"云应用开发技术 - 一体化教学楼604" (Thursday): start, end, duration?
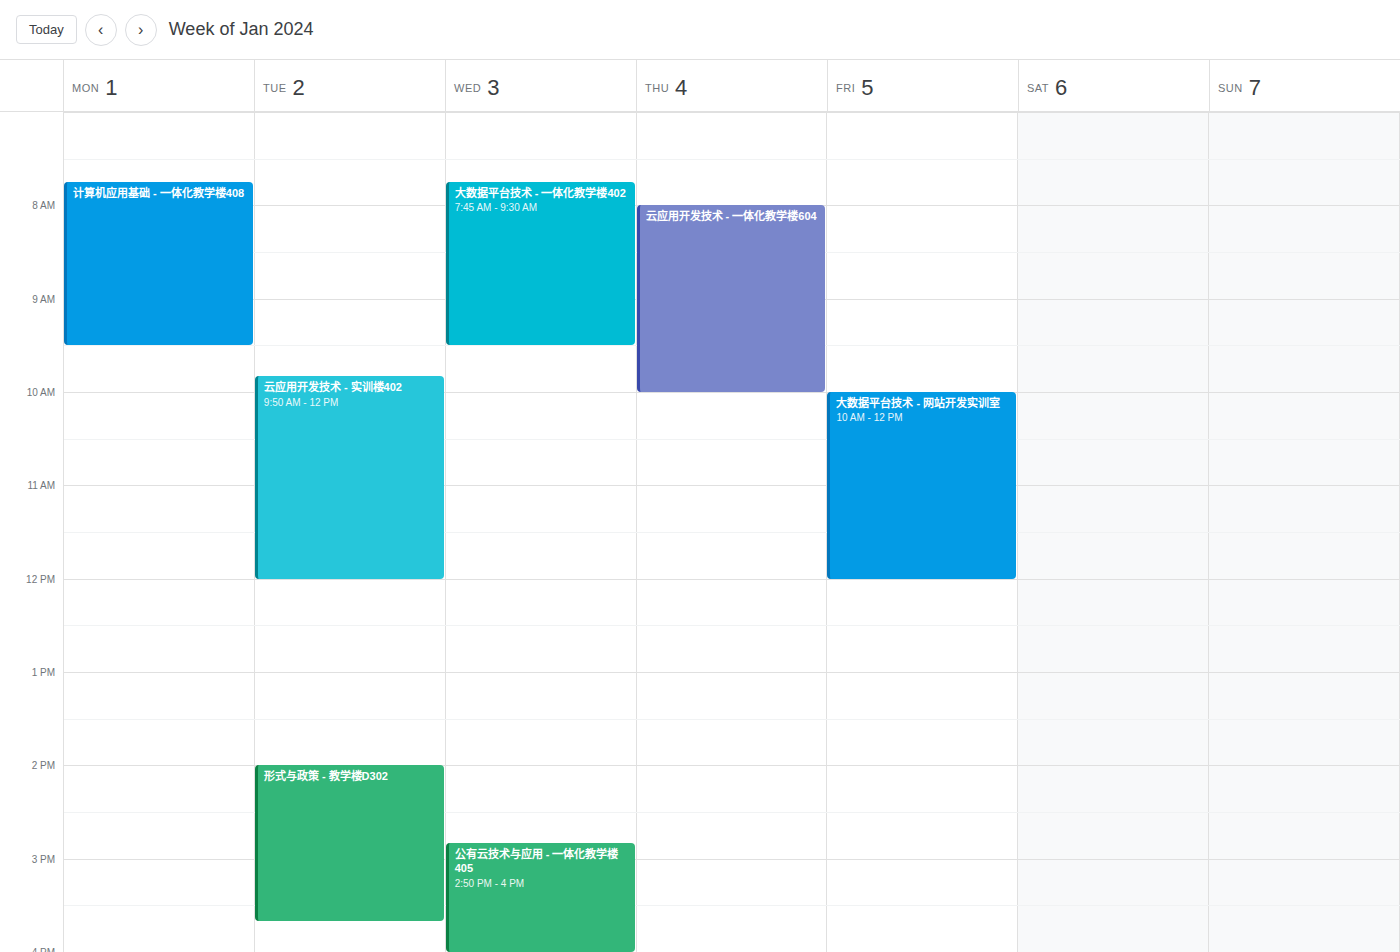
8:00 AM to 10:00 AM, 2 hours